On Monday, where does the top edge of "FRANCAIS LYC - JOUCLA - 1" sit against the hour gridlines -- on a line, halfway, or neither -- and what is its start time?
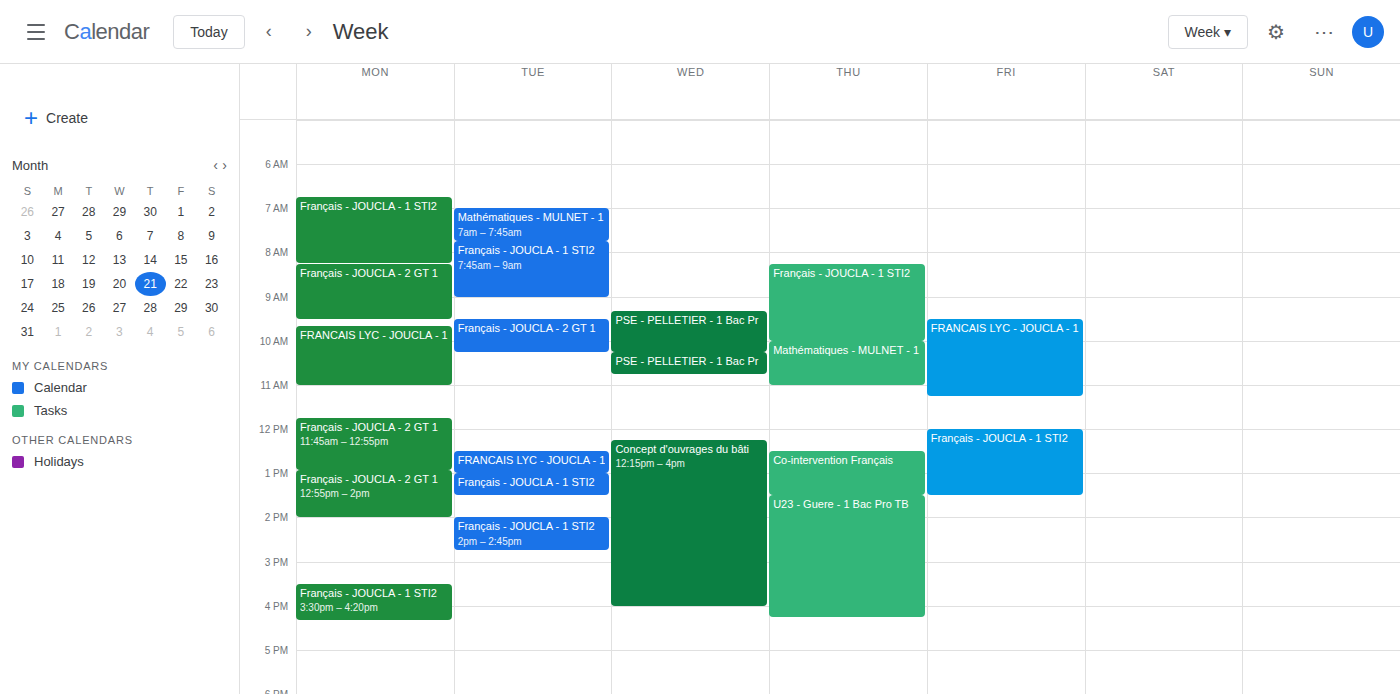
9:40 AM -- neither: 40 minutes below the 9 AM line and 20 minutes above the 10 AM line.